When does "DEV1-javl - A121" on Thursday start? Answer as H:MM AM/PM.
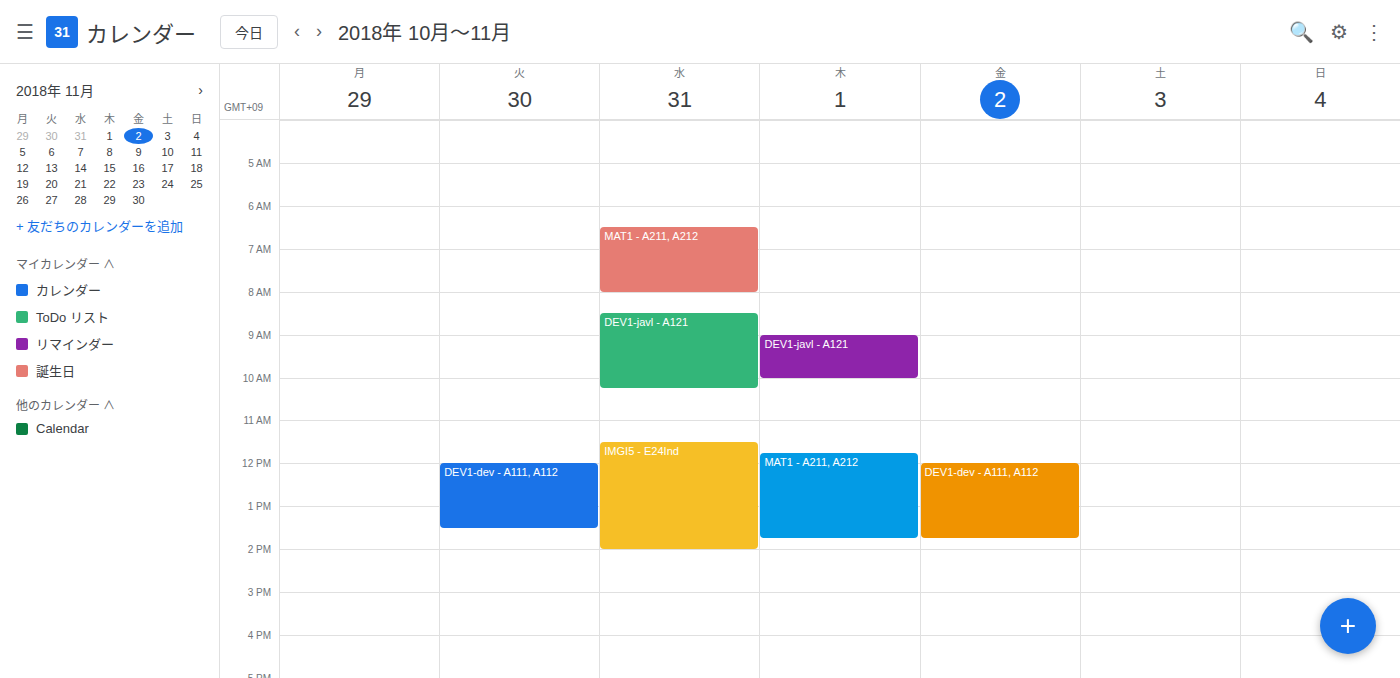
9:00 AM